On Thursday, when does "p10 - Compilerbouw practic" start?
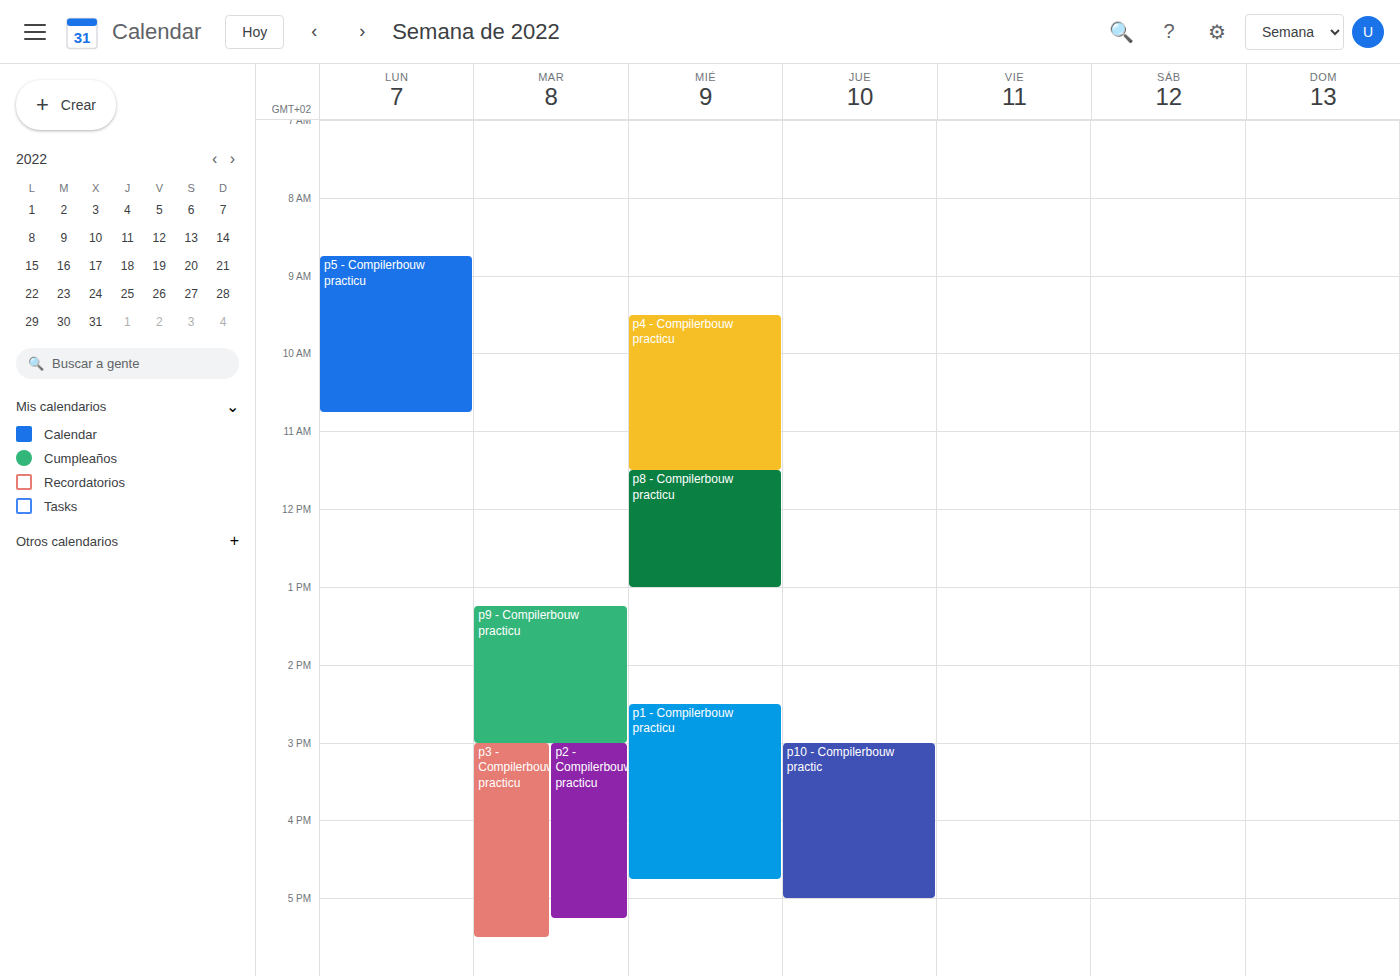
3:00 PM